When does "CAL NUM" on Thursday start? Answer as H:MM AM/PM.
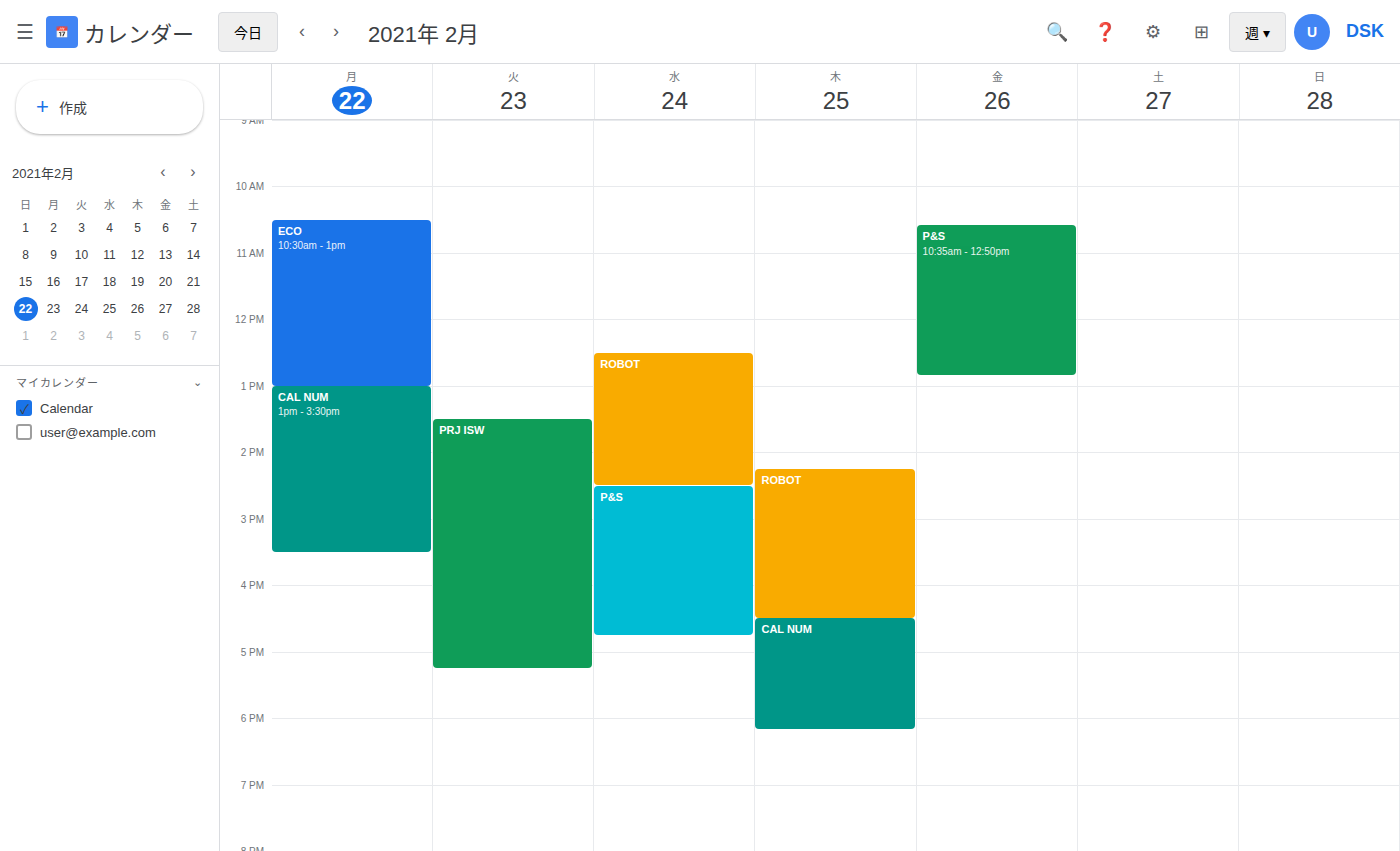
4:30 PM